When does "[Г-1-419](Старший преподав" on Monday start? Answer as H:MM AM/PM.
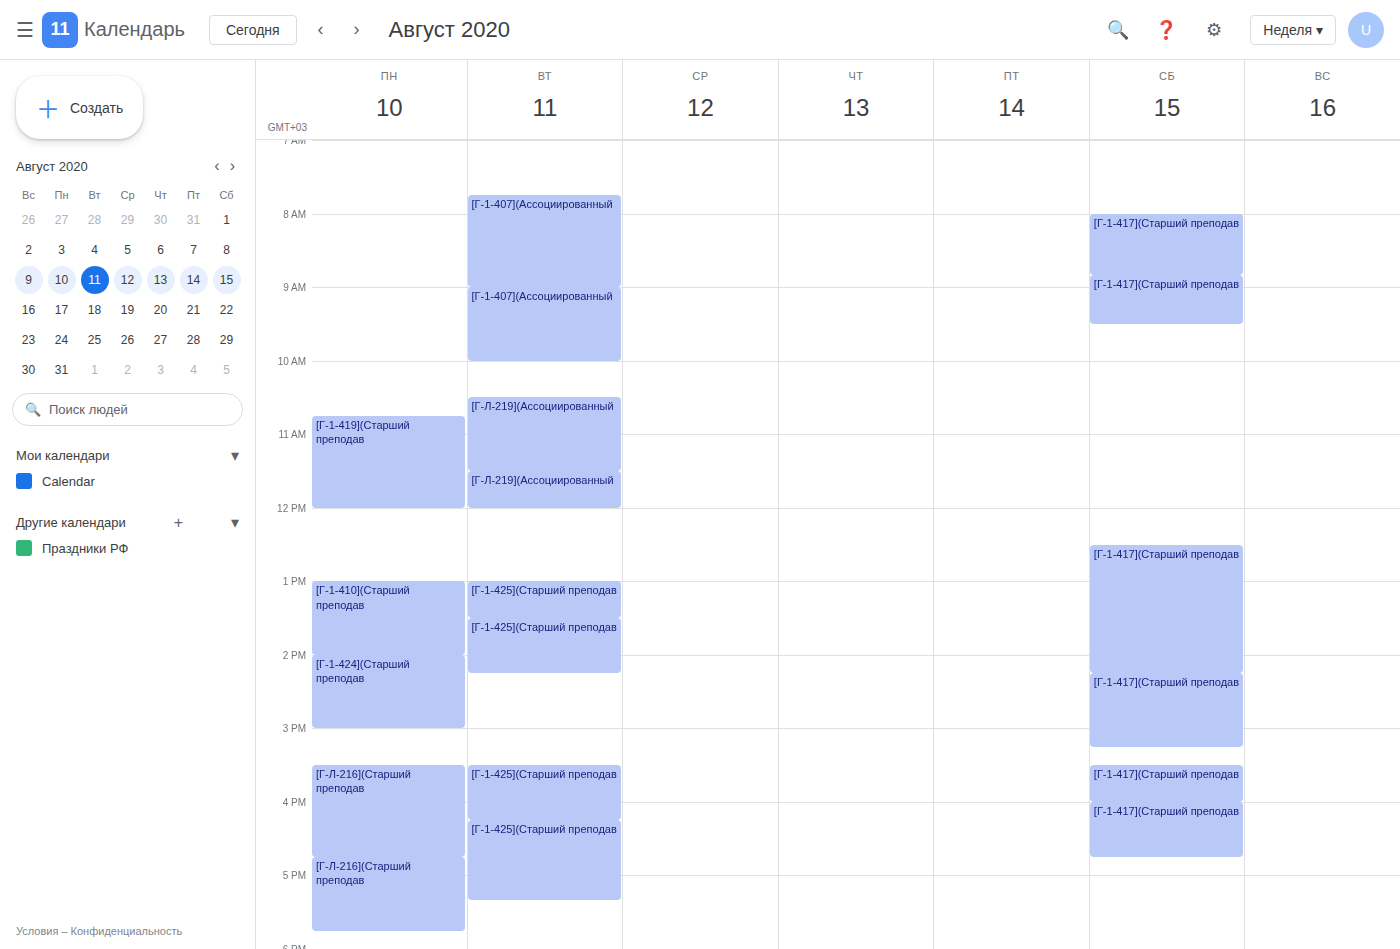
10:45 AM